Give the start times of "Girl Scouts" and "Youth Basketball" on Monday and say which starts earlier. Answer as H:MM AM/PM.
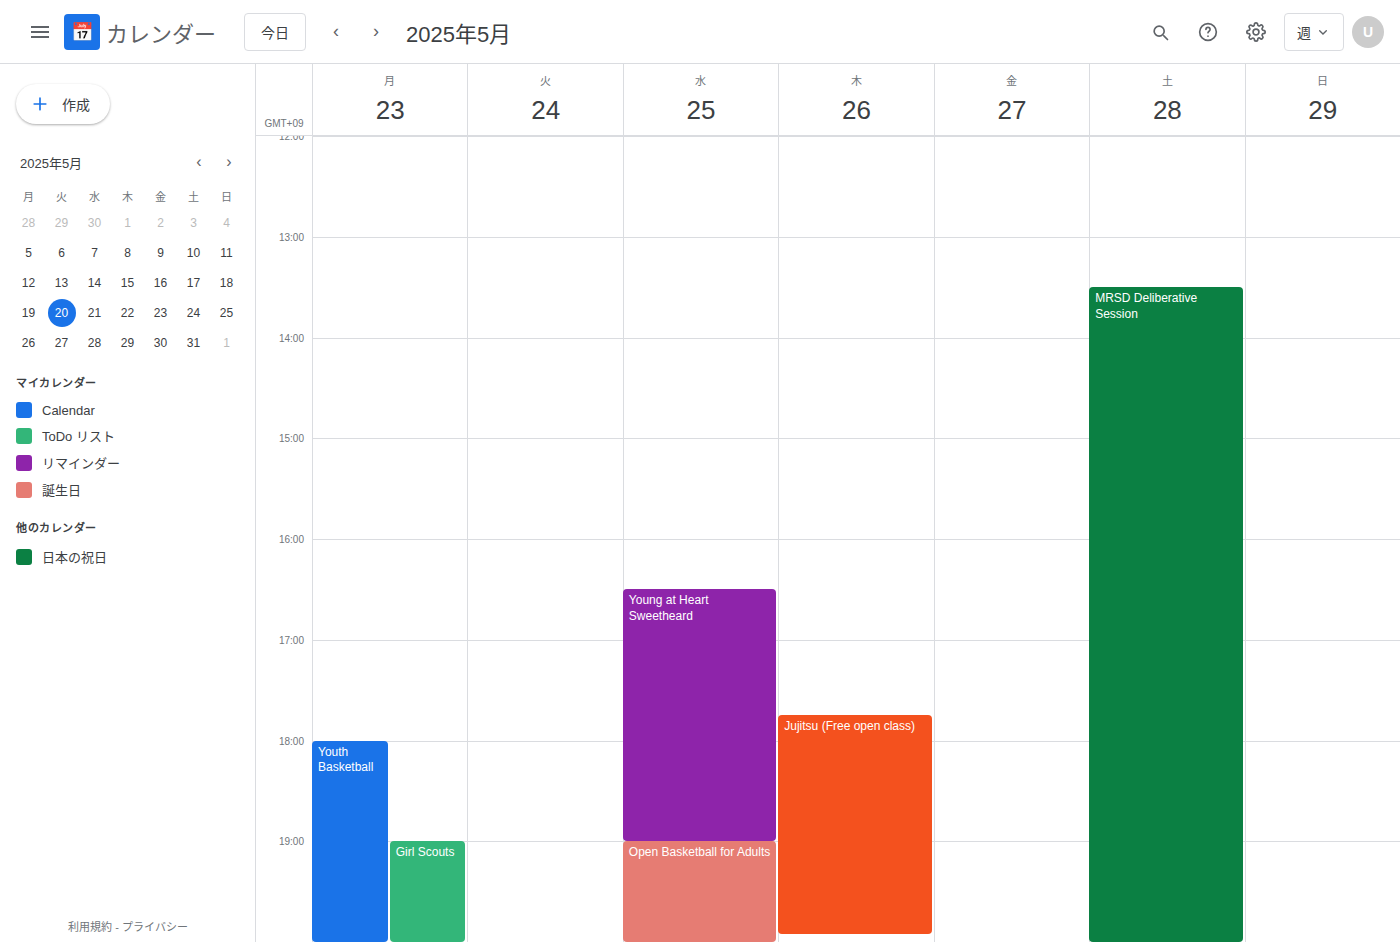
"Youth Basketball" 6:00 PM; "Girl Scouts" 7:00 PM.